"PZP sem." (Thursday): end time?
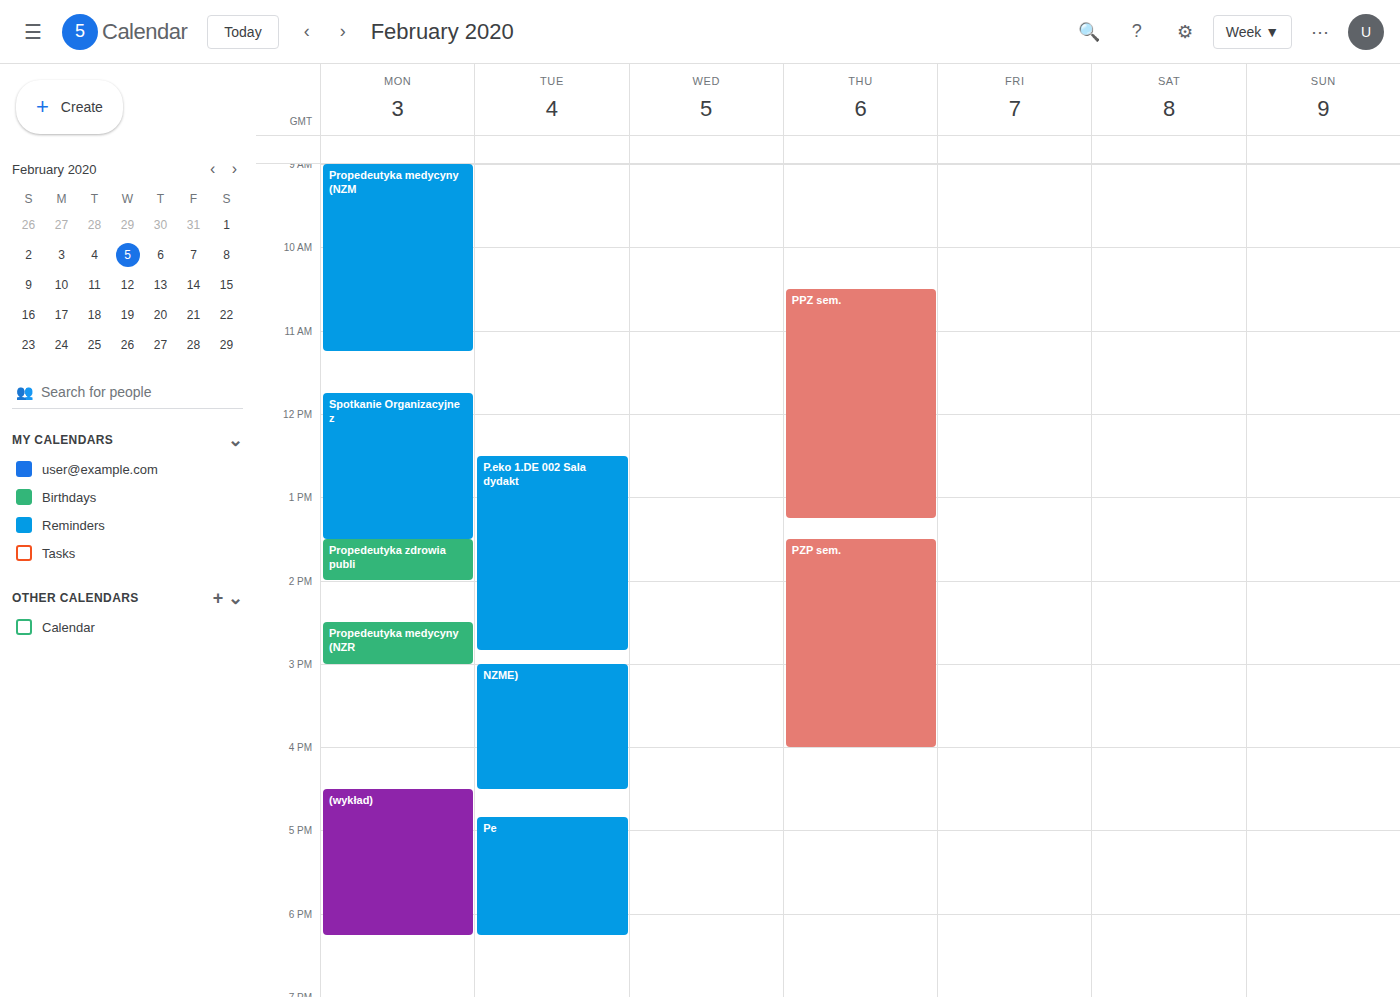
4:00 PM